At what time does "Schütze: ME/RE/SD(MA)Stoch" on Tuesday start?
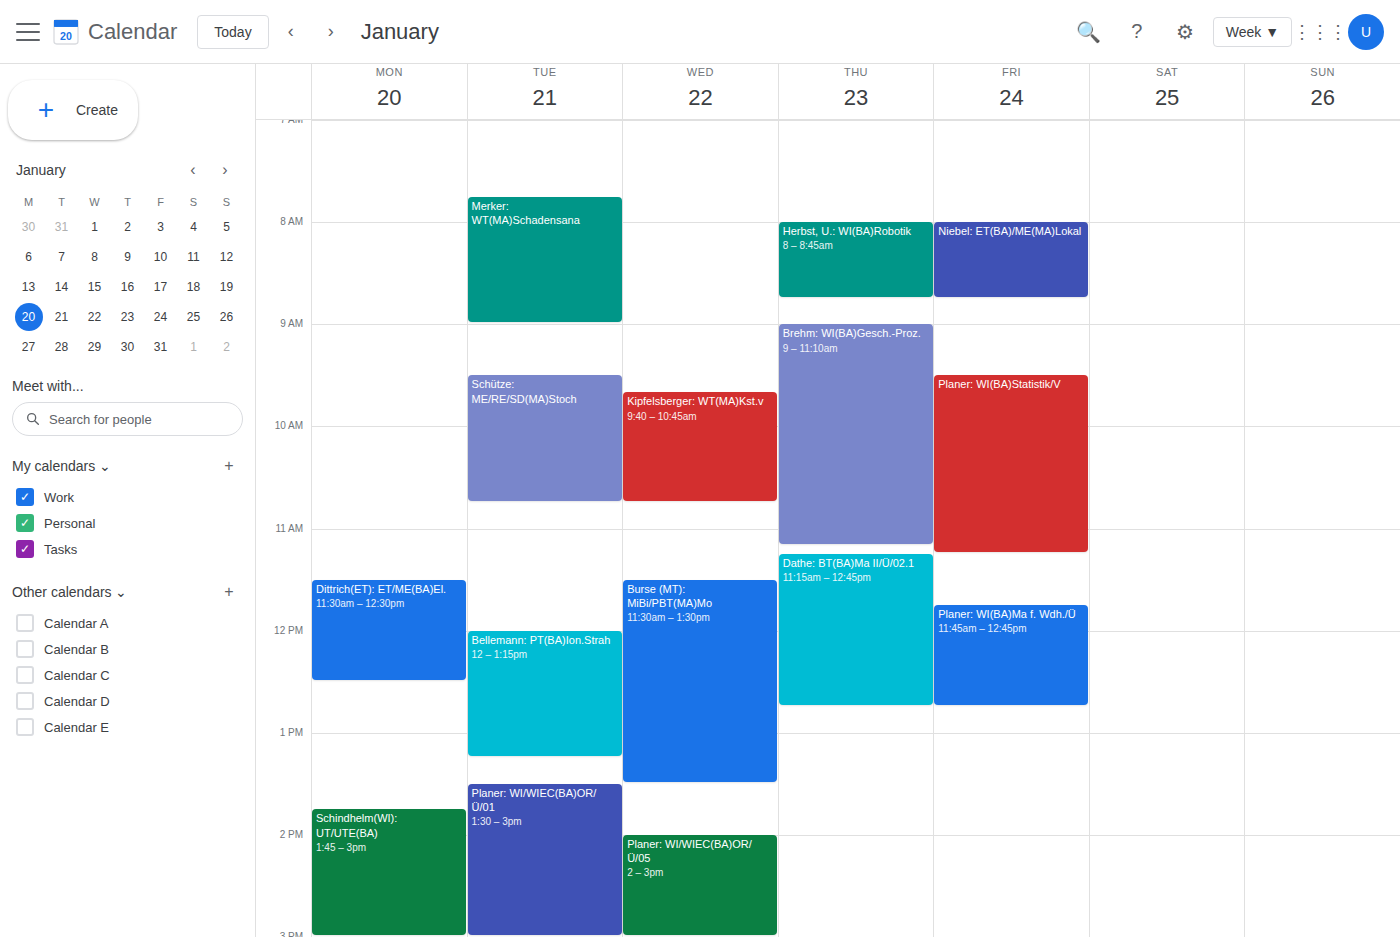
09:30